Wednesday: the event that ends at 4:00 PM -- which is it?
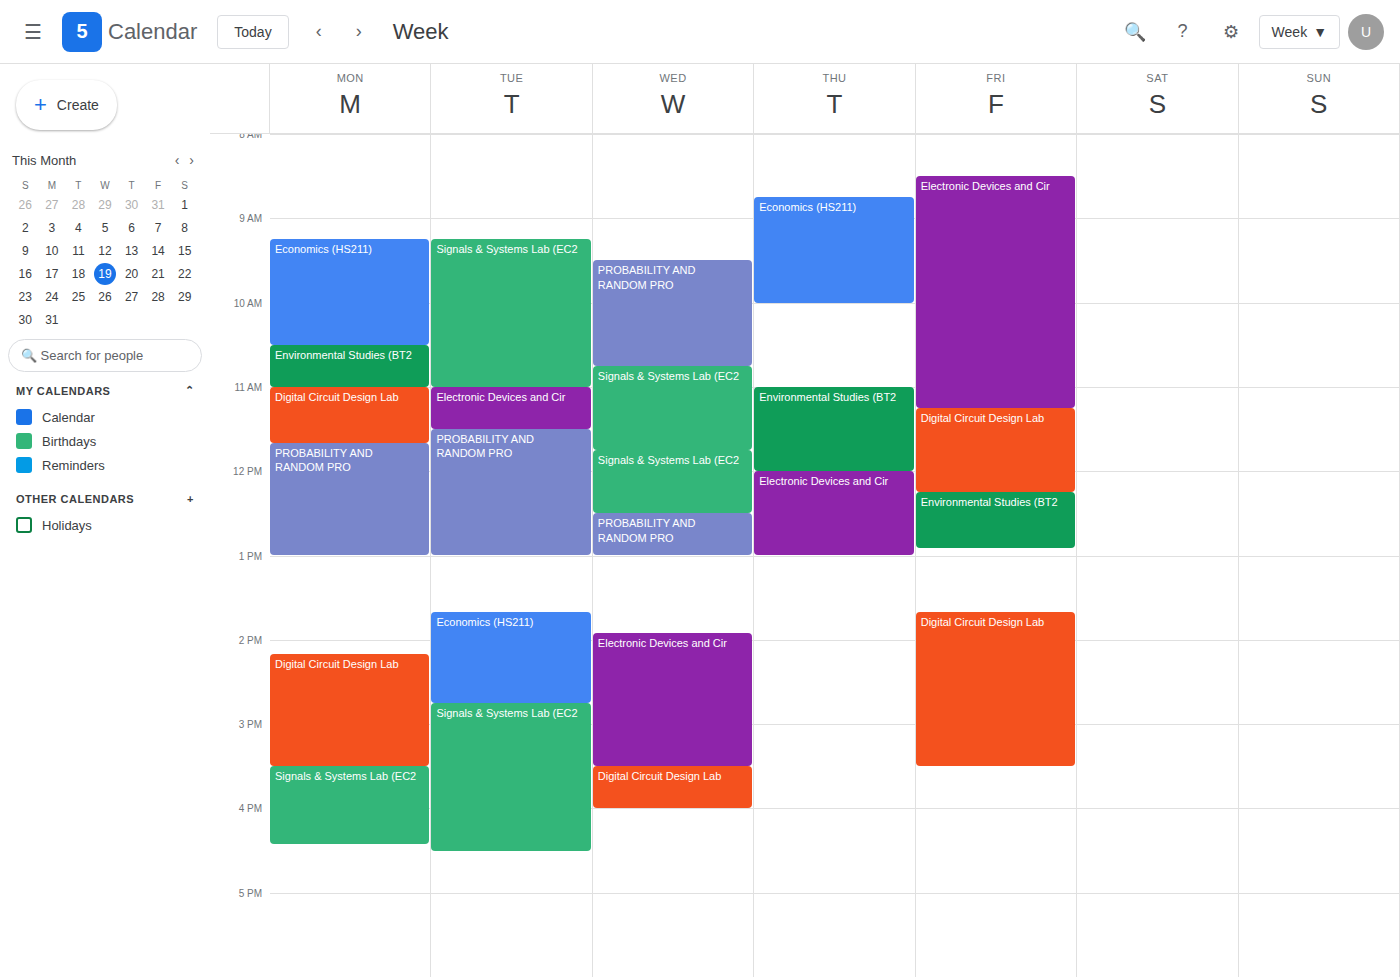
"Digital Circuit Design Lab"